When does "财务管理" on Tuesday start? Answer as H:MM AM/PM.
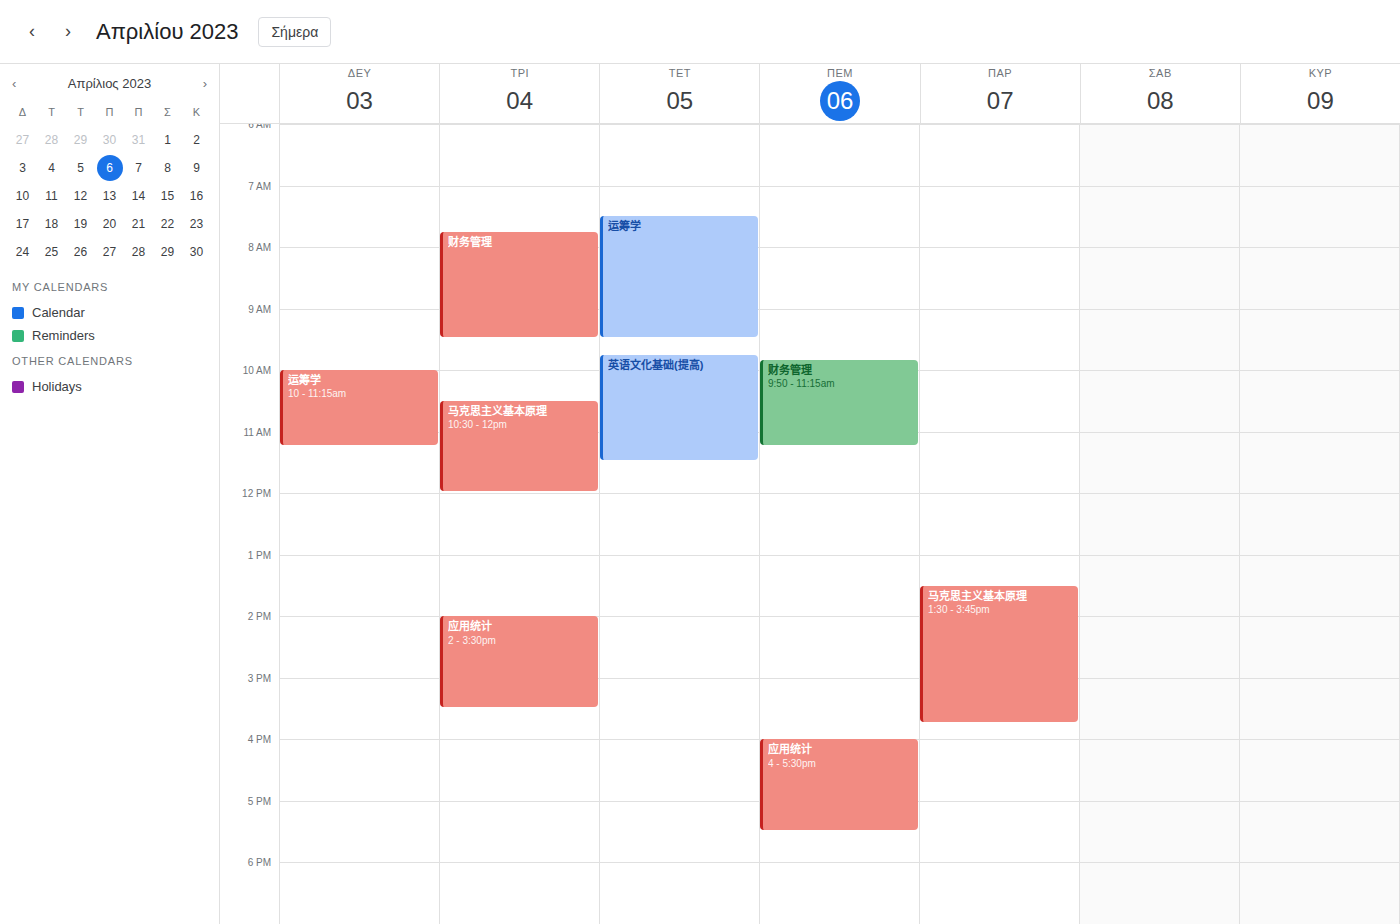
7:45 AM